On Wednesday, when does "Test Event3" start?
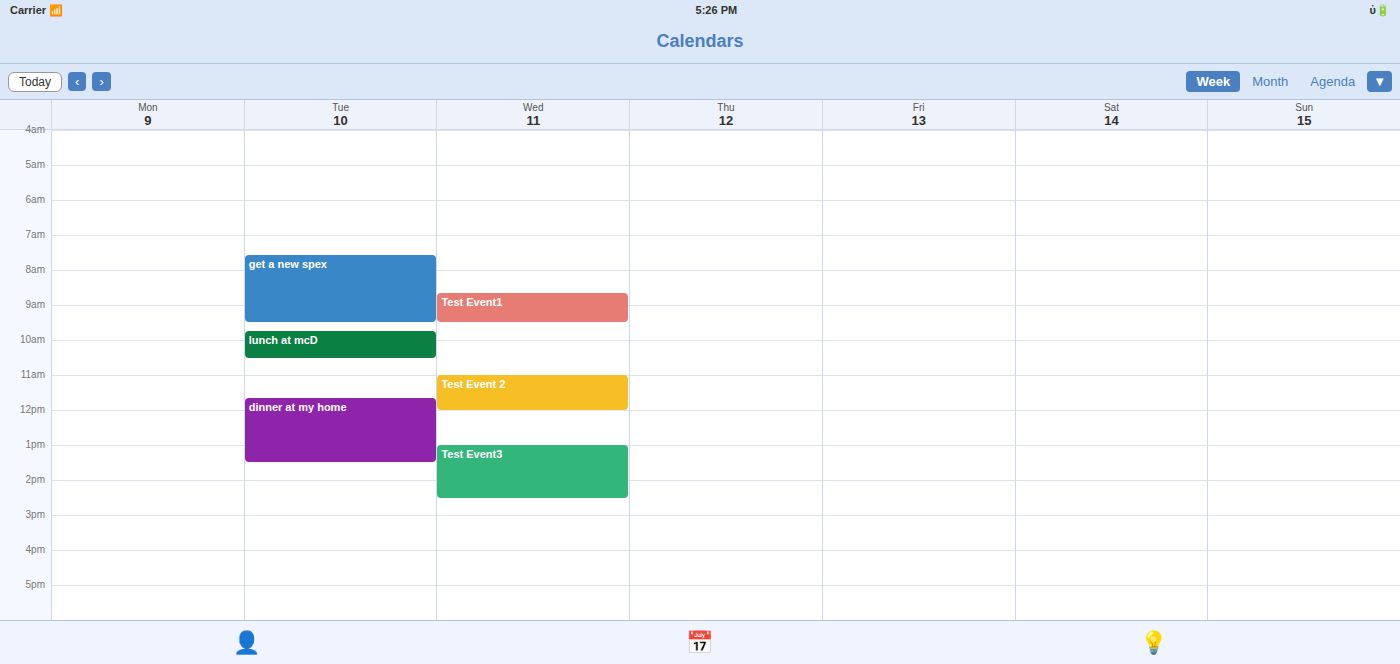
1:00 PM